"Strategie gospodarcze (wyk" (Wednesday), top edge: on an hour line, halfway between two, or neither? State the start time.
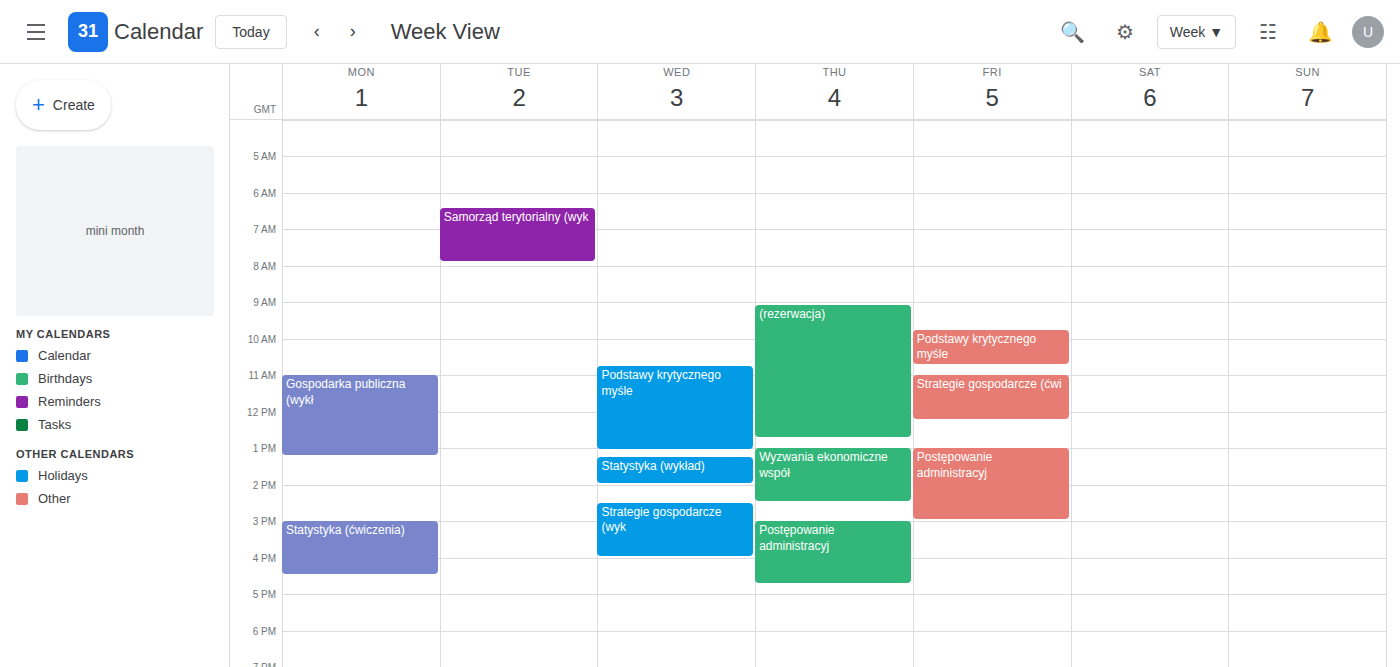
14:30 -- halfway between the 14:00 and 15:00 lines.